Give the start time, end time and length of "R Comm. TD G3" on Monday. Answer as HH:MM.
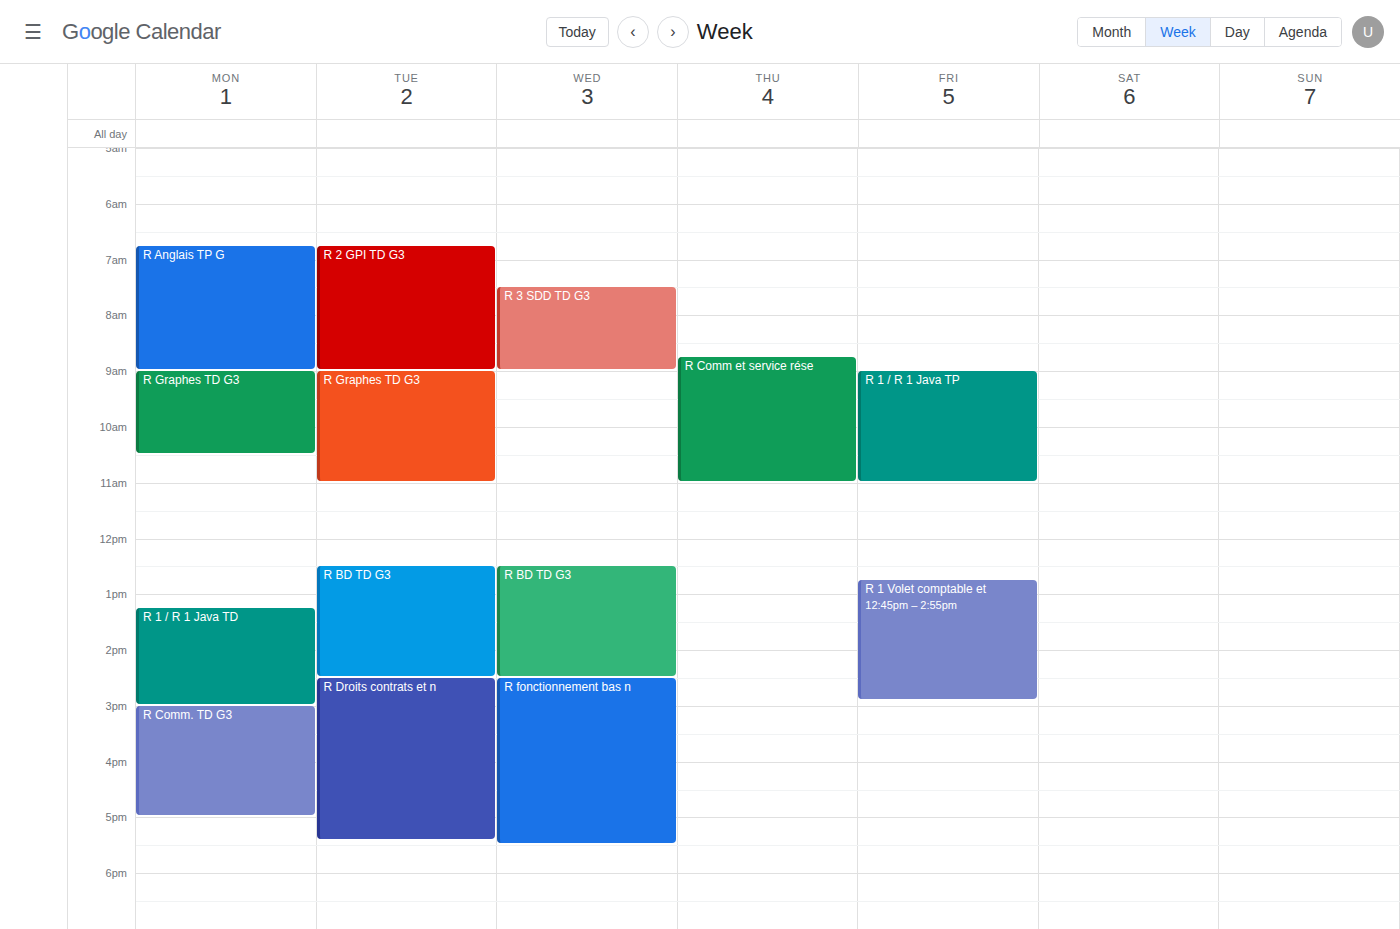
15:00 to 17:00, 2 hours